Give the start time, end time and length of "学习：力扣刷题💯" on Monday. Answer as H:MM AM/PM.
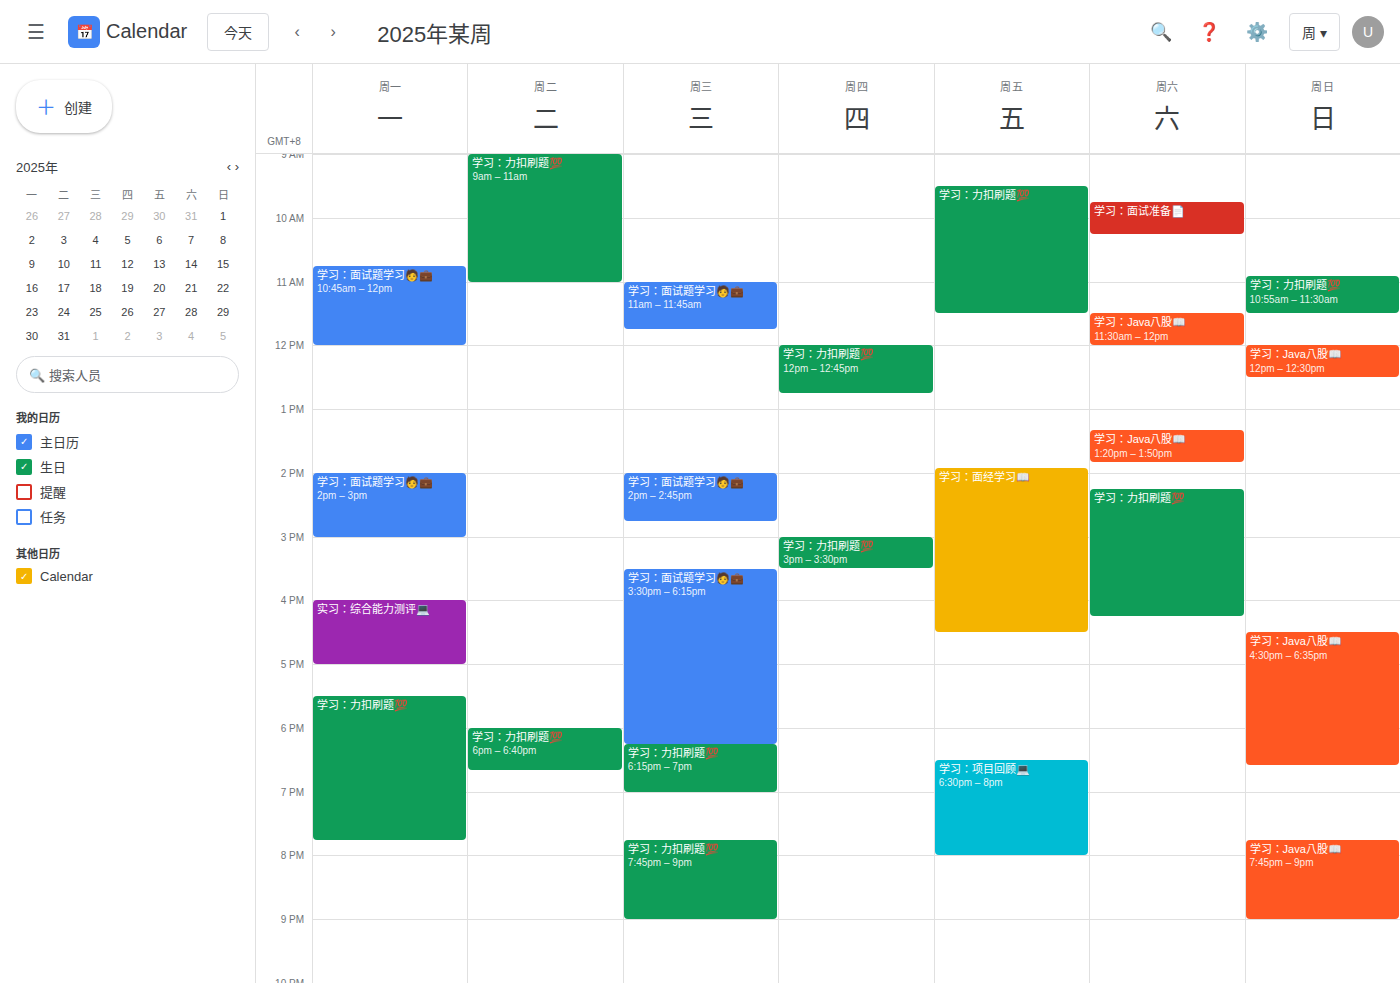
5:30 PM to 7:45 PM, 2 hours 15 minutes